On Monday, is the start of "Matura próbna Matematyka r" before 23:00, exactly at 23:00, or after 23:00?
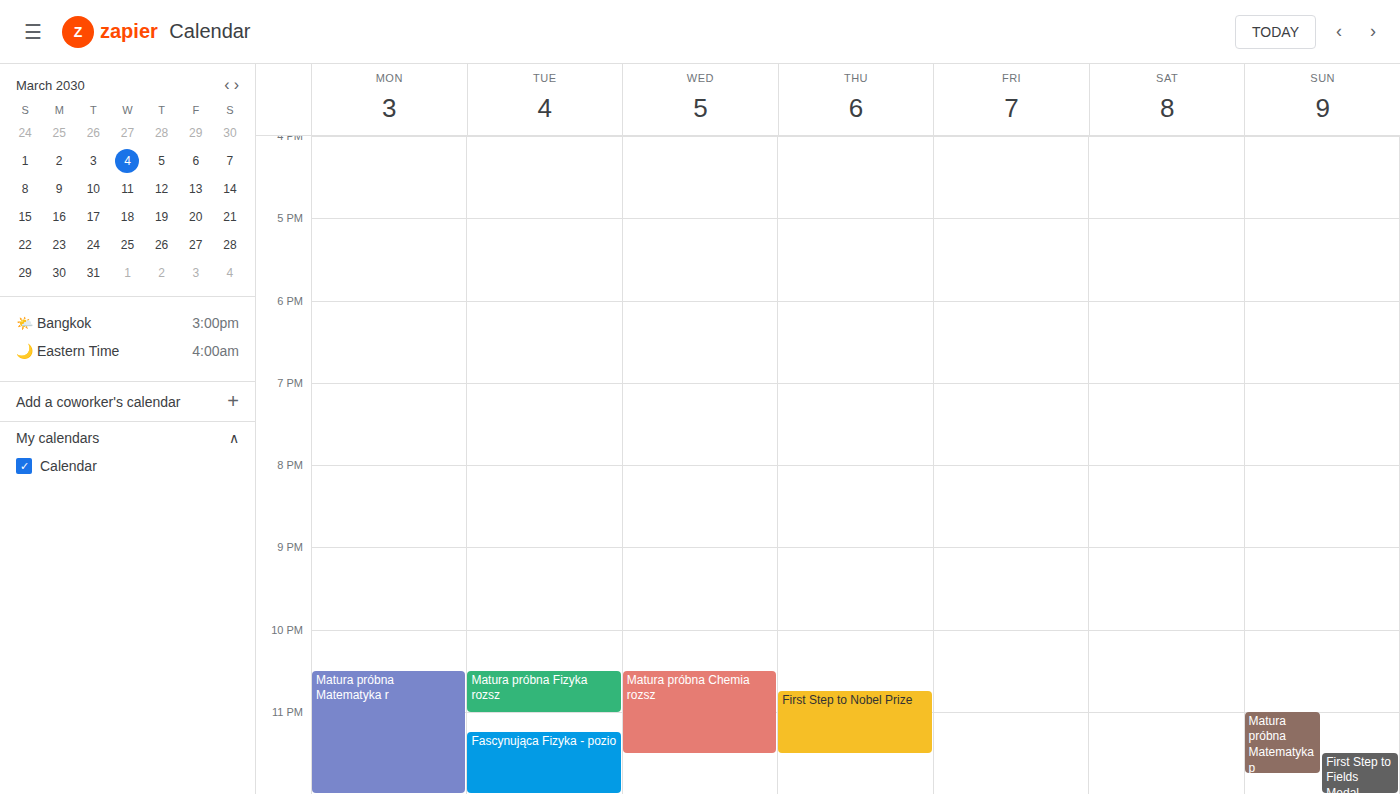
22:30 -- before 23:00, 30 minutes above the 23:00 line.